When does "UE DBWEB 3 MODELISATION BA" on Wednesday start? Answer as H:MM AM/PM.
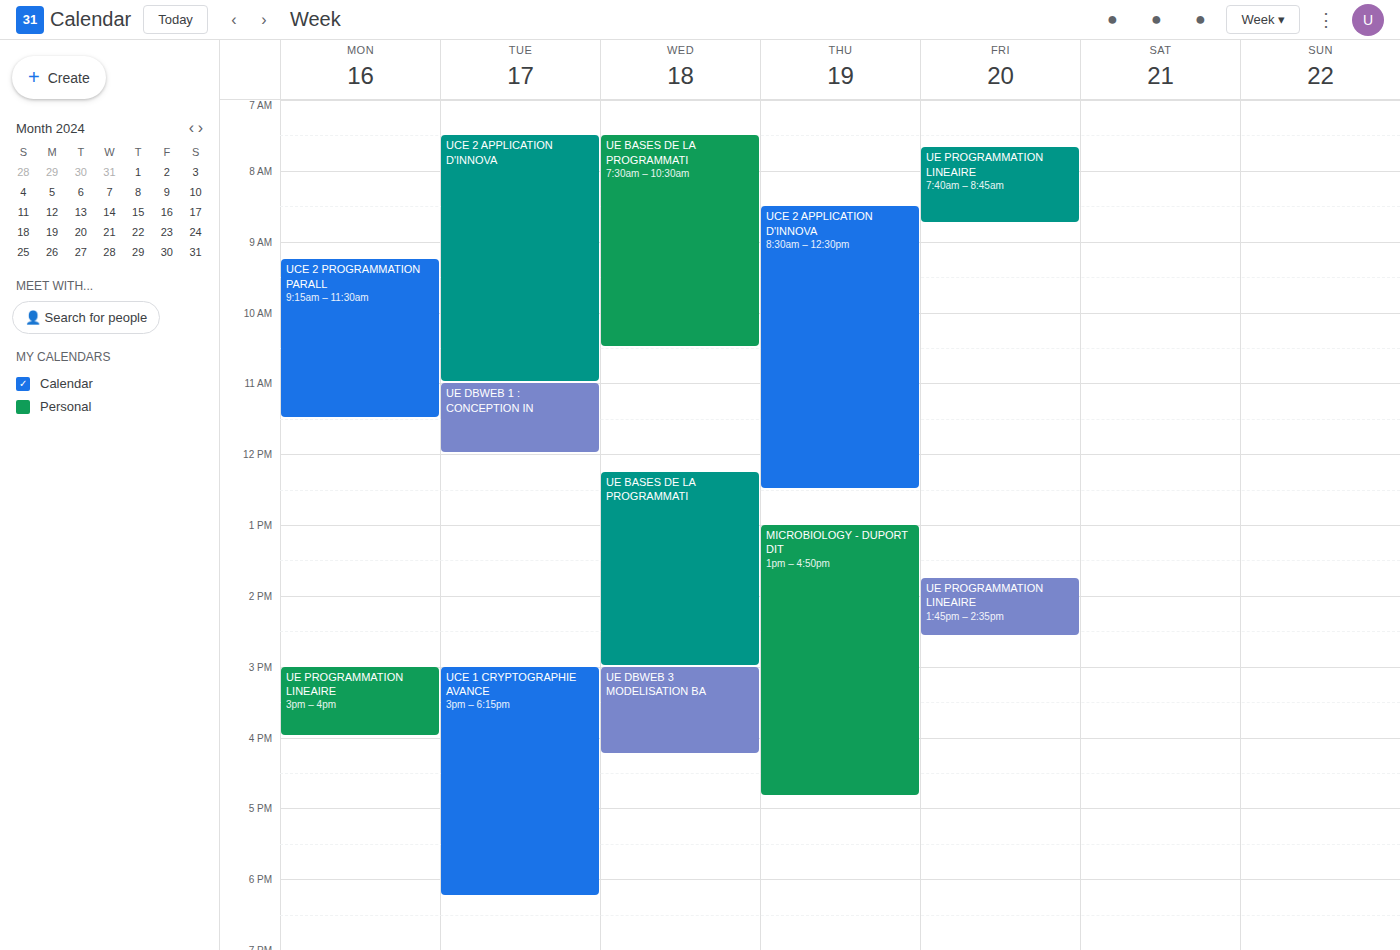
3:00 PM